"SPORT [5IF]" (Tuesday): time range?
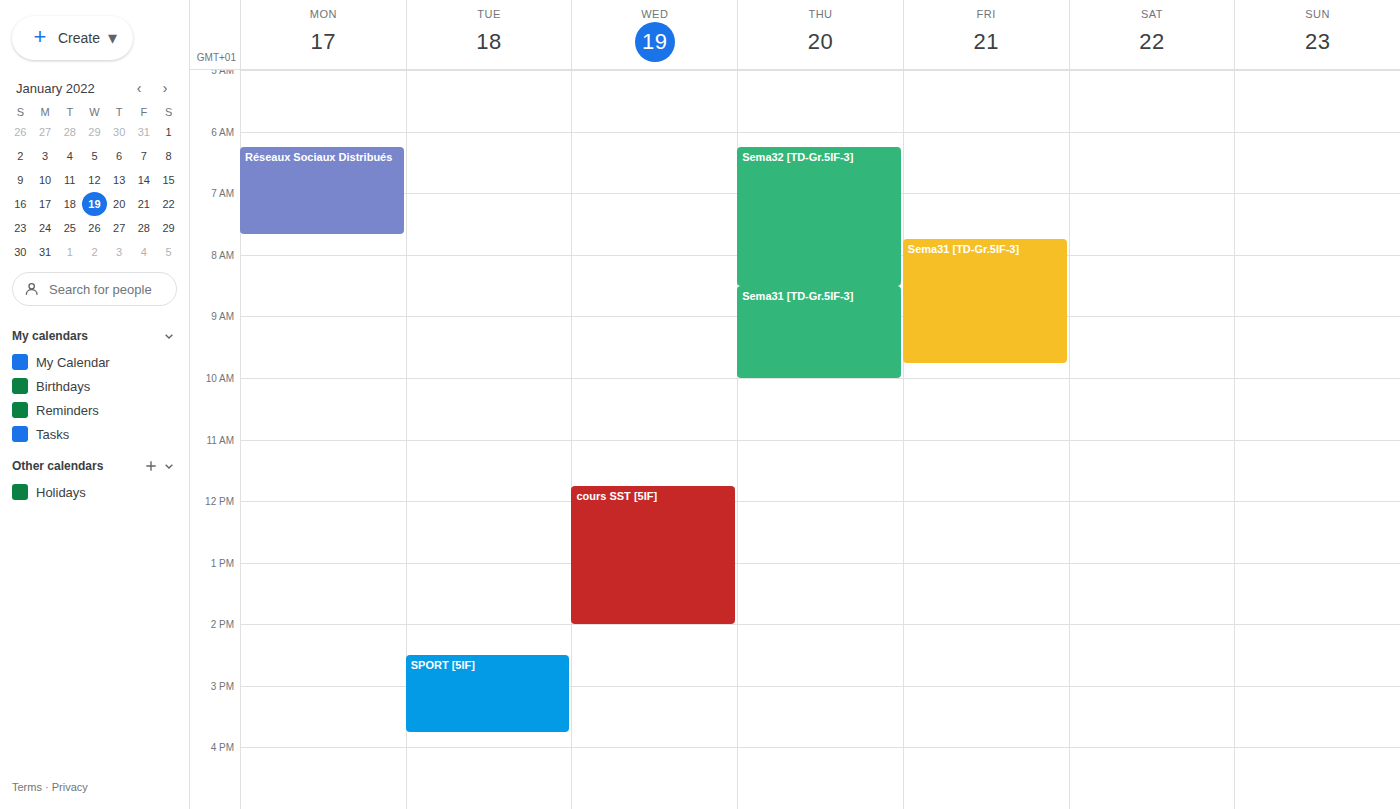
2:30 PM to 3:45 PM